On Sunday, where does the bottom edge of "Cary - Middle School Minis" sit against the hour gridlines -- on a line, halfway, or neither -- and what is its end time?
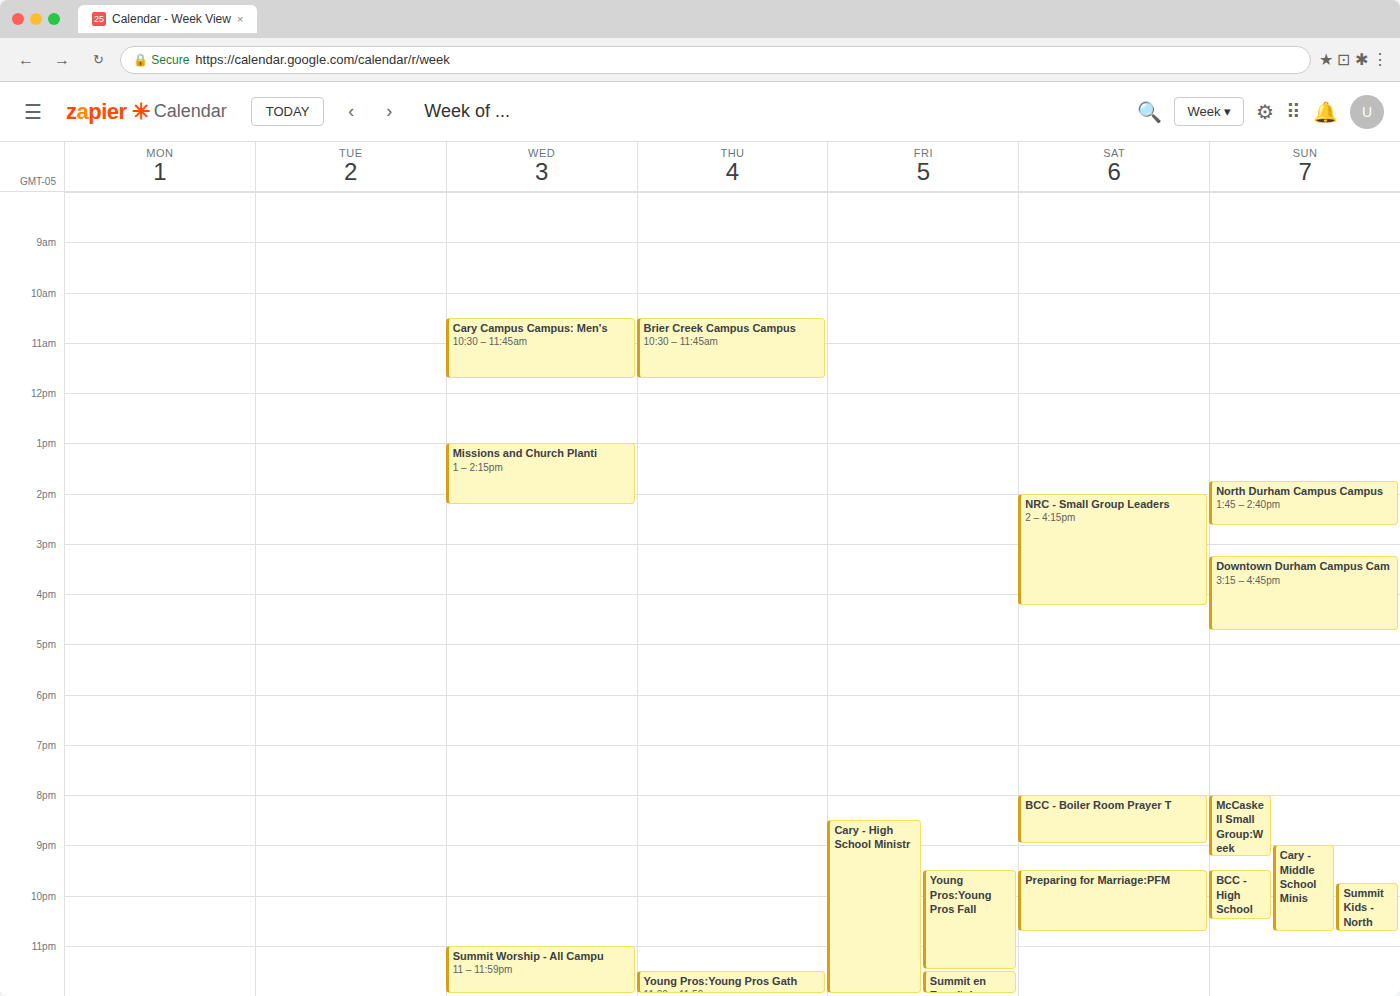
10:45 PM -- neither: three quarters of the way from the 10 PM line to the 11 PM line.